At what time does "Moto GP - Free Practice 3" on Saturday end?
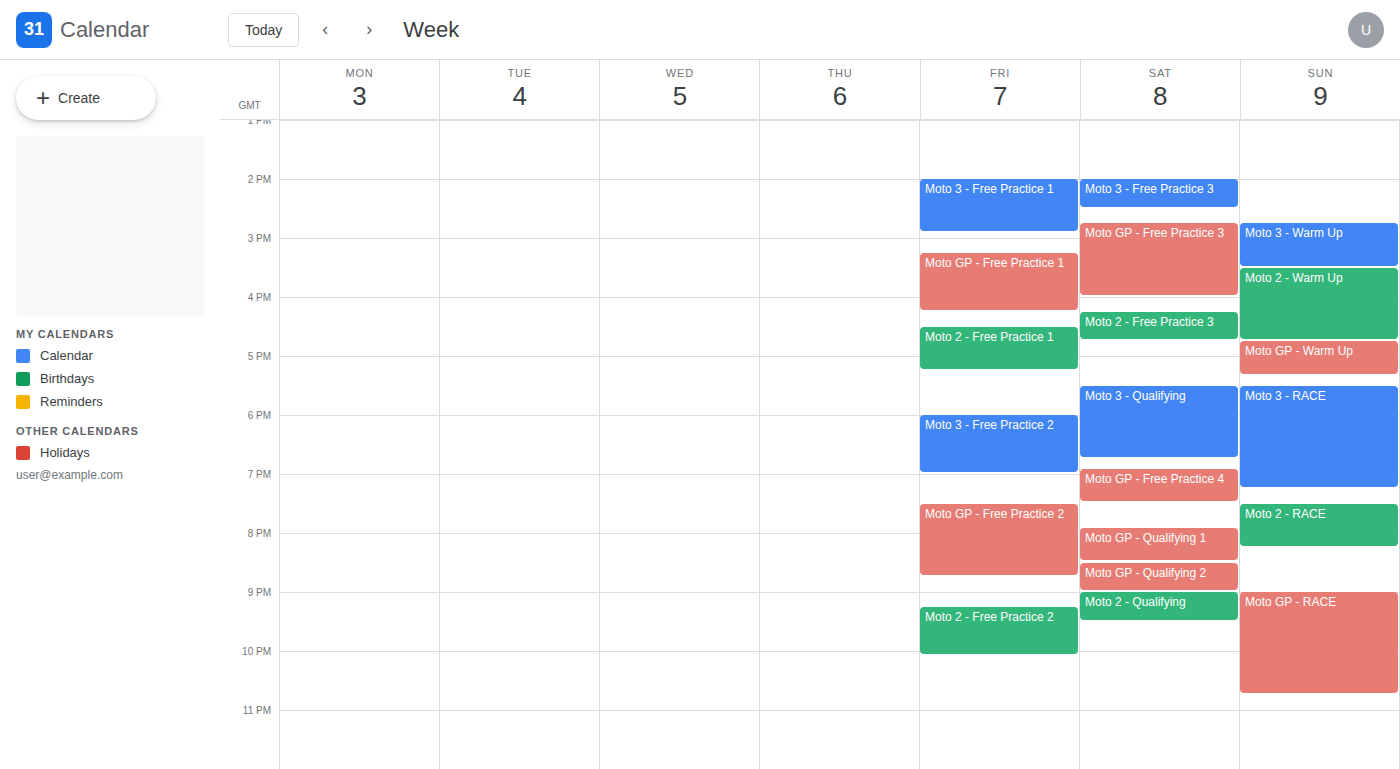
4:00 PM